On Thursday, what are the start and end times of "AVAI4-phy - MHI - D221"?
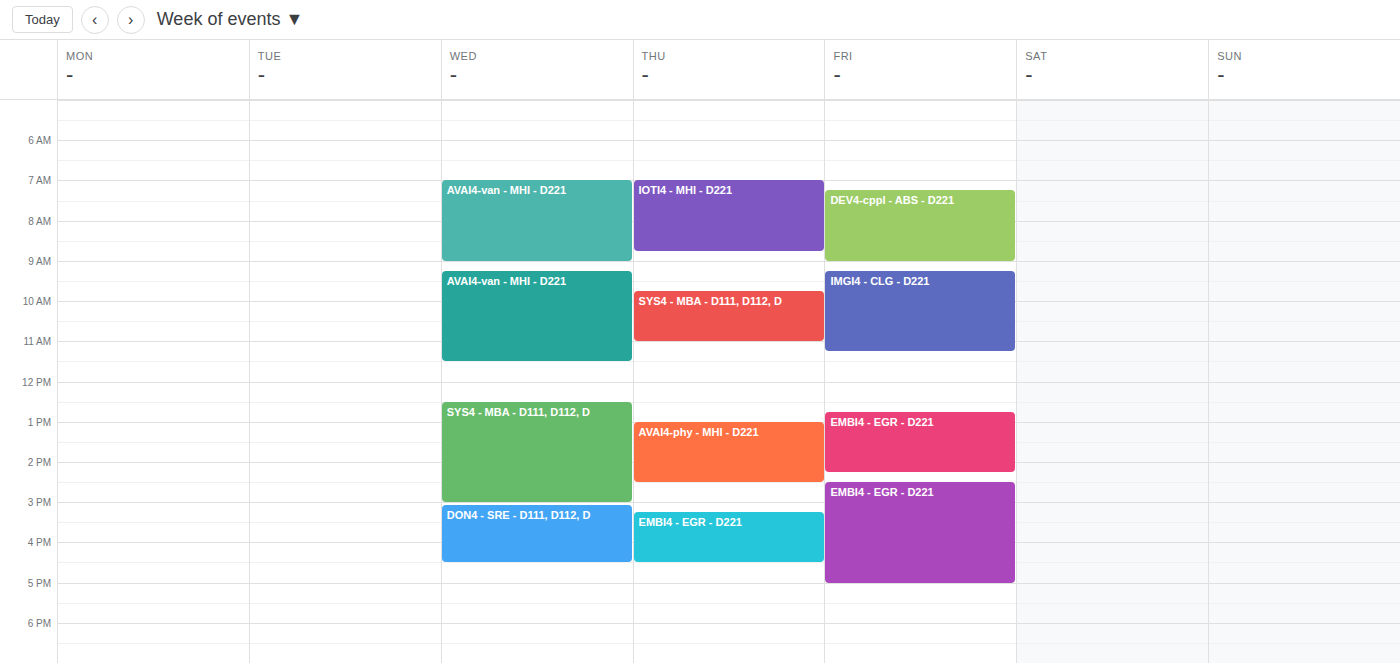
13:00 to 14:30